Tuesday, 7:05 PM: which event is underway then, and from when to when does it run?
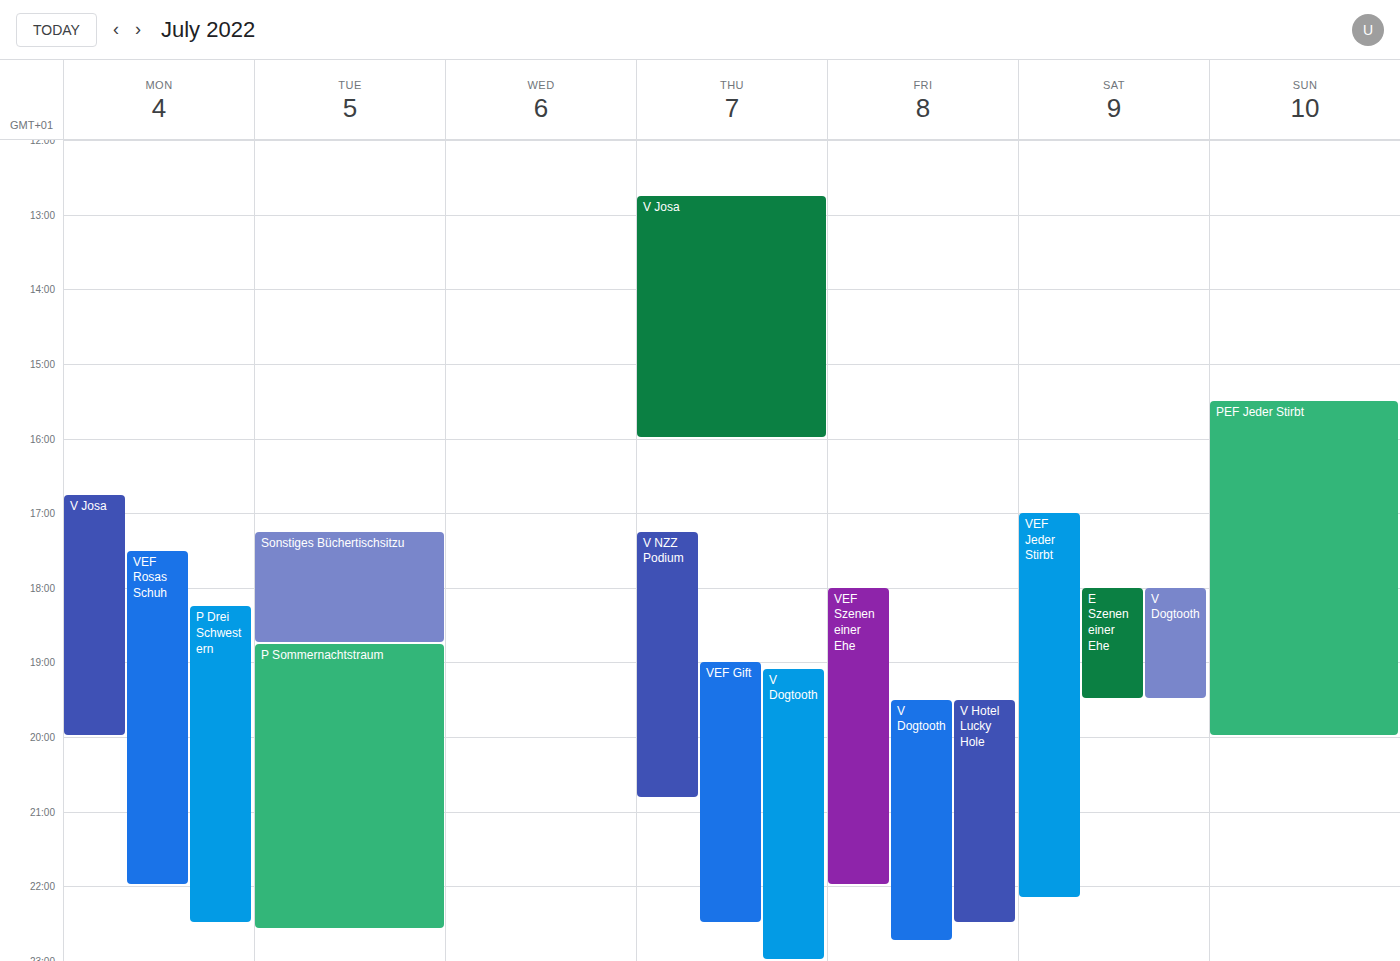
"P Sommernachtstraum", 6:45 PM to 10:35 PM